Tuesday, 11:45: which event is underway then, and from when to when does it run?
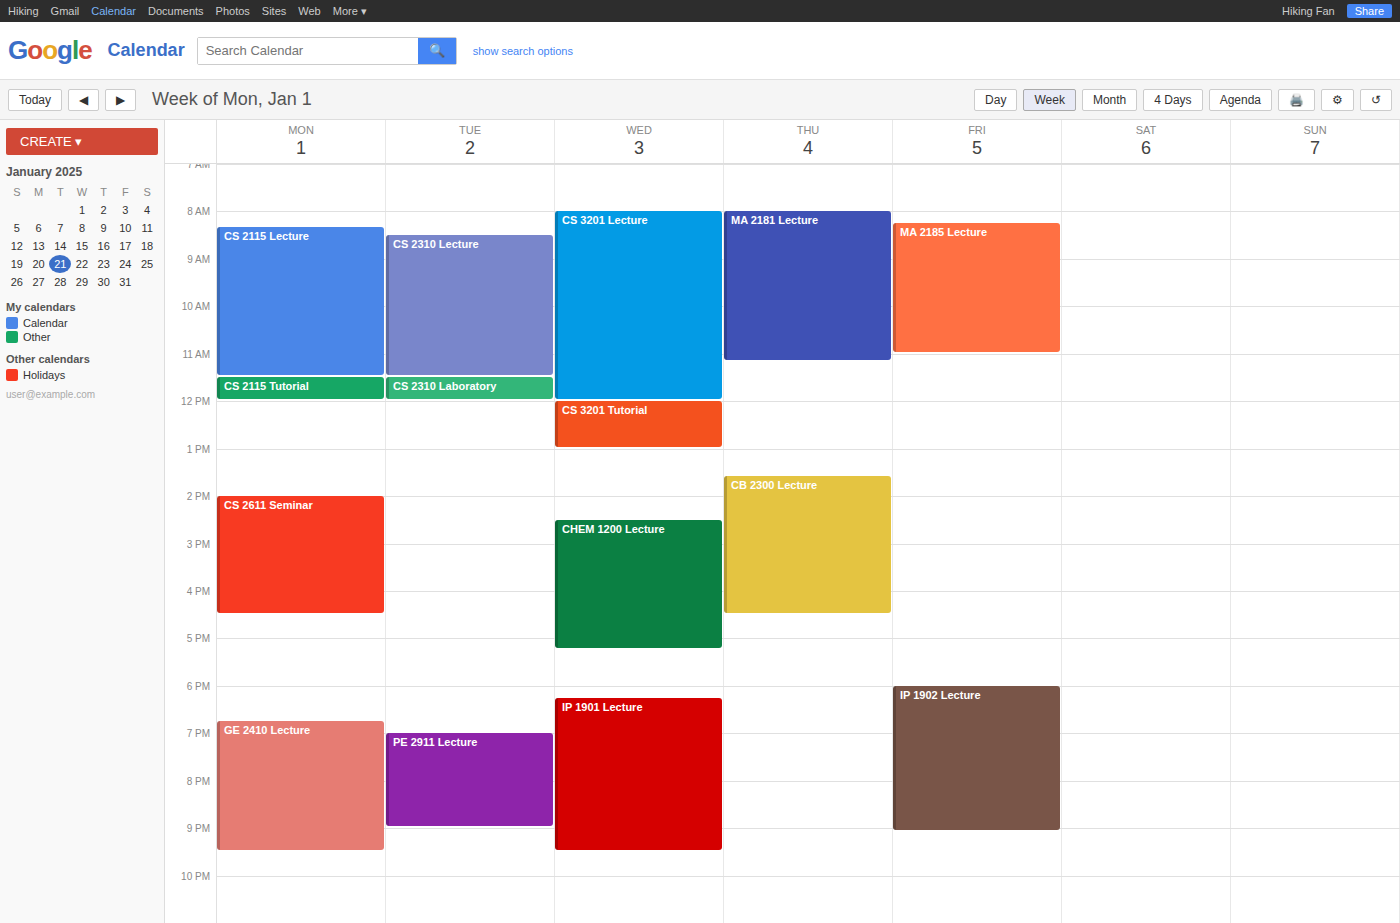
"CS 2310 Laboratory", 11:30 to 12:00